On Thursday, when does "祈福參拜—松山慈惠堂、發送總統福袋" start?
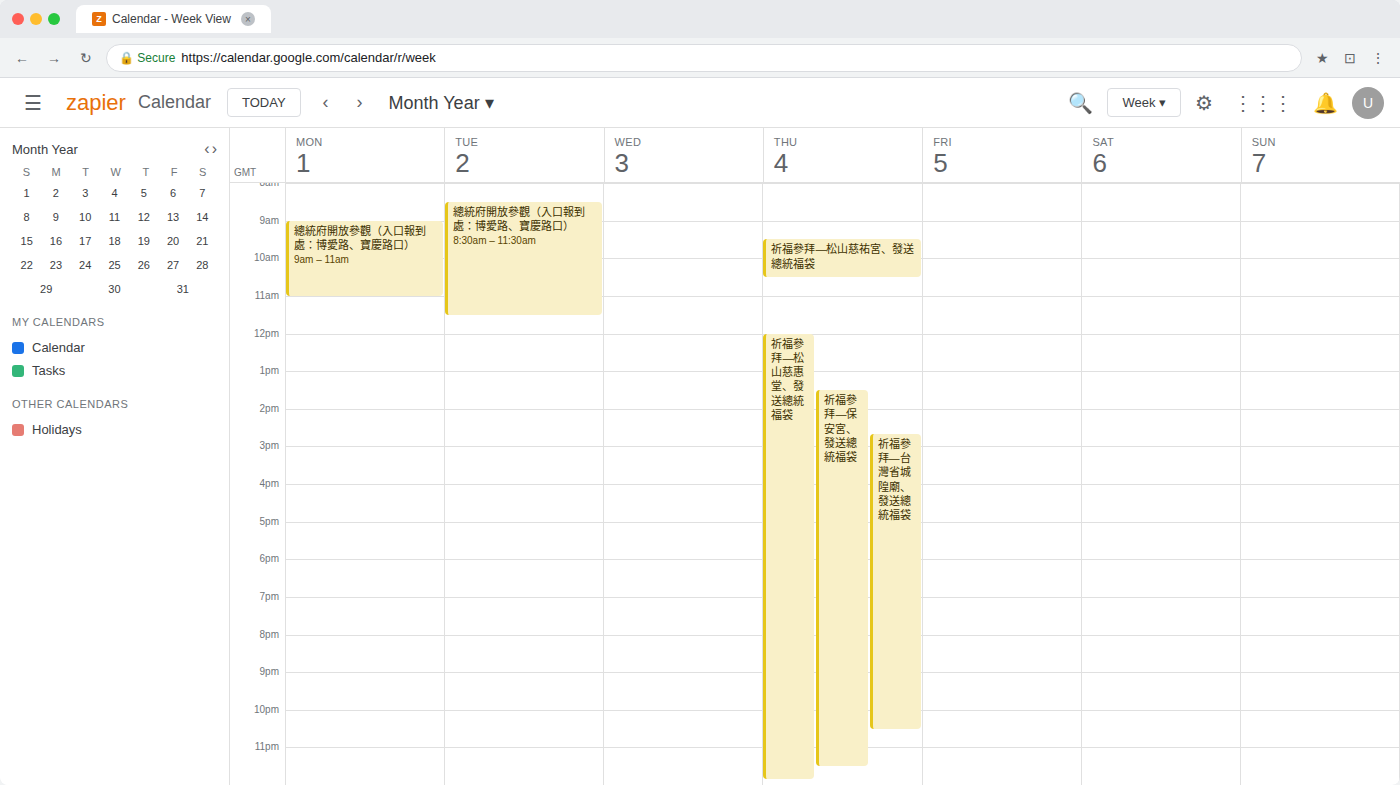
12:00 PM